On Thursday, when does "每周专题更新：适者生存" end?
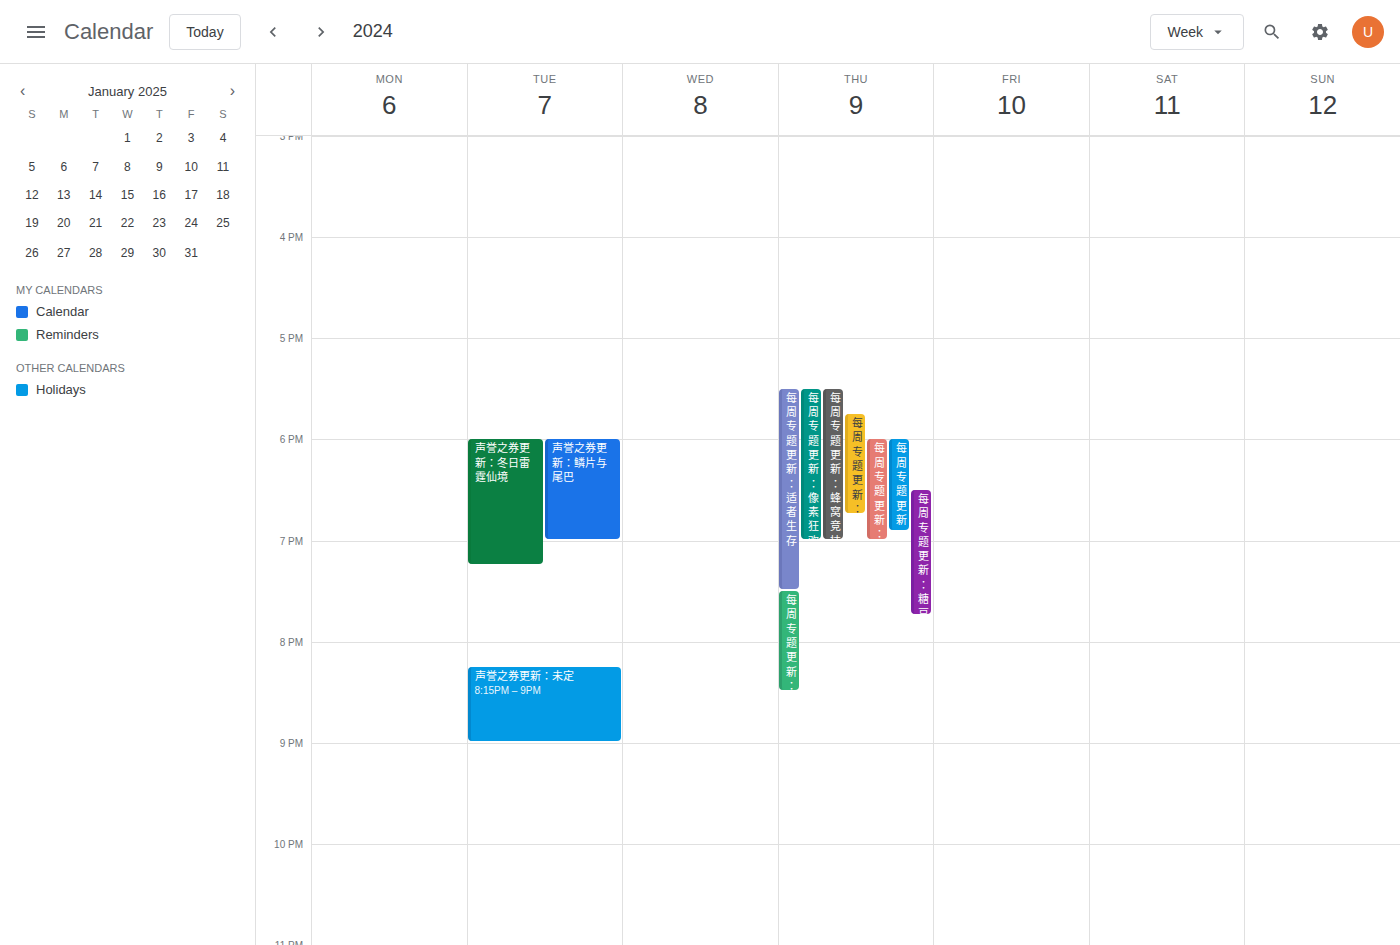
7:30 PM